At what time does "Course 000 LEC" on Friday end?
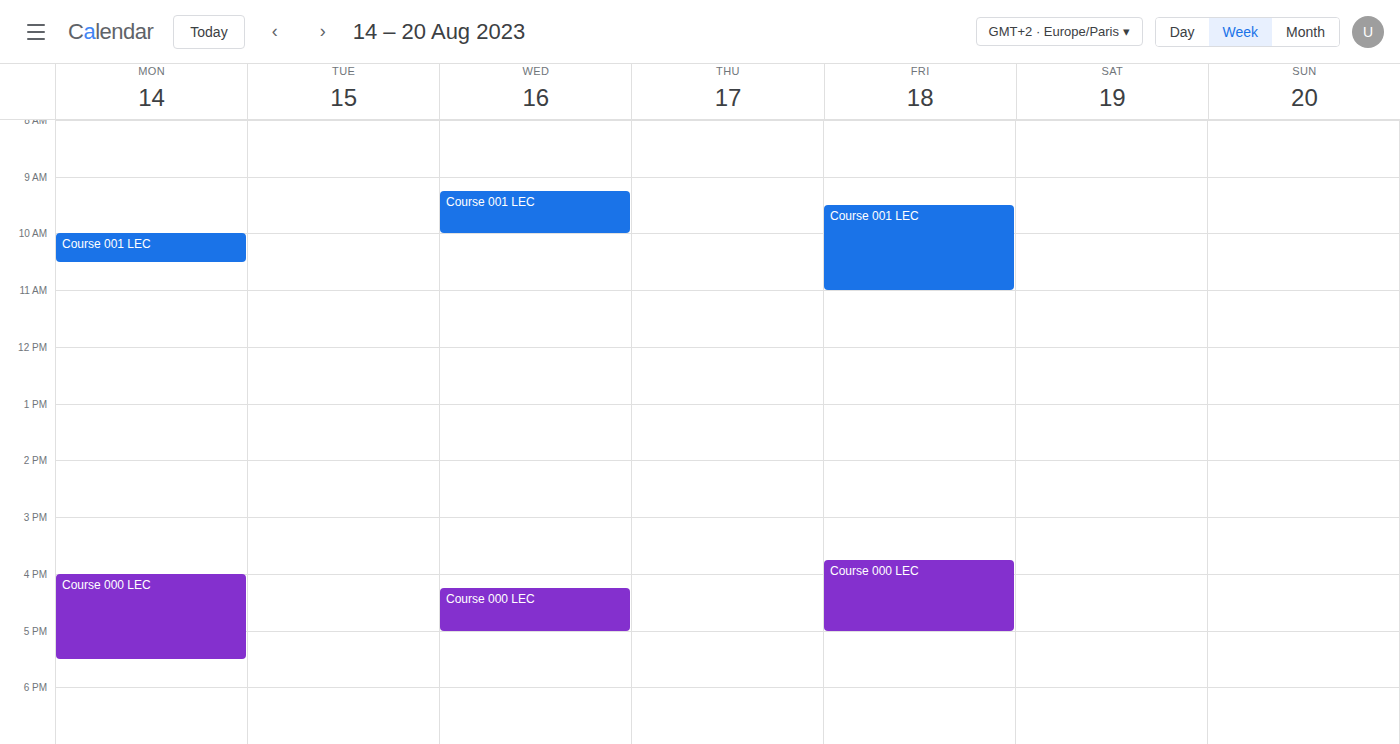
17:00